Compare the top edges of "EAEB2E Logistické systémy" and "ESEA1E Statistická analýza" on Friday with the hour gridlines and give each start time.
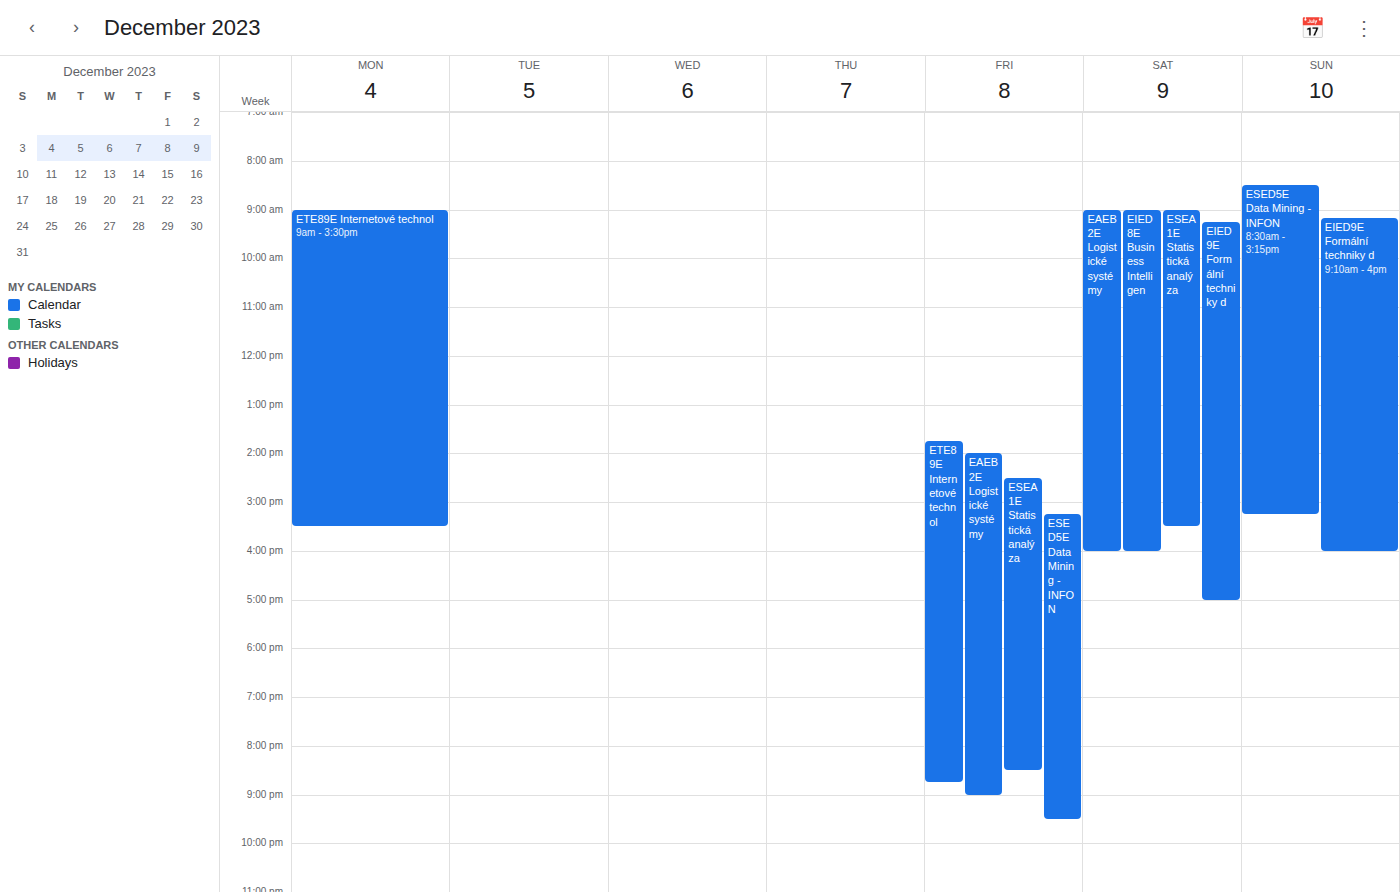
"EAEB2E Logistické systémy": 2:00 PM, exactly on the 2 PM line. "ESEA1E Statistická analýza": 2:30 PM, halfway between the 2 PM and 3 PM lines.